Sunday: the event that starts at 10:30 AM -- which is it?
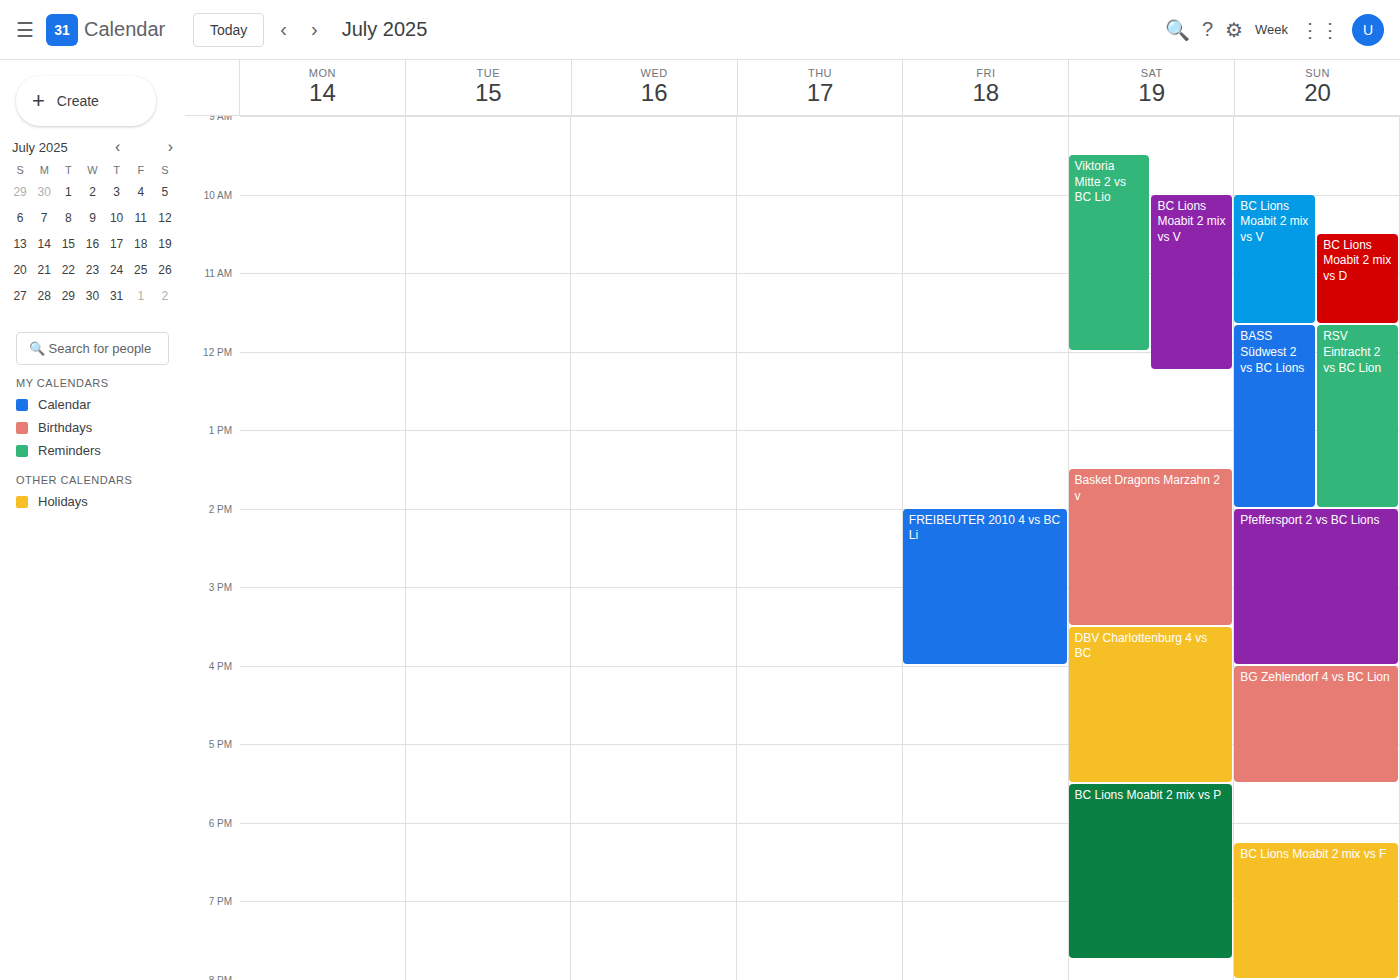
"BC Lions Moabit 2 mix vs D"